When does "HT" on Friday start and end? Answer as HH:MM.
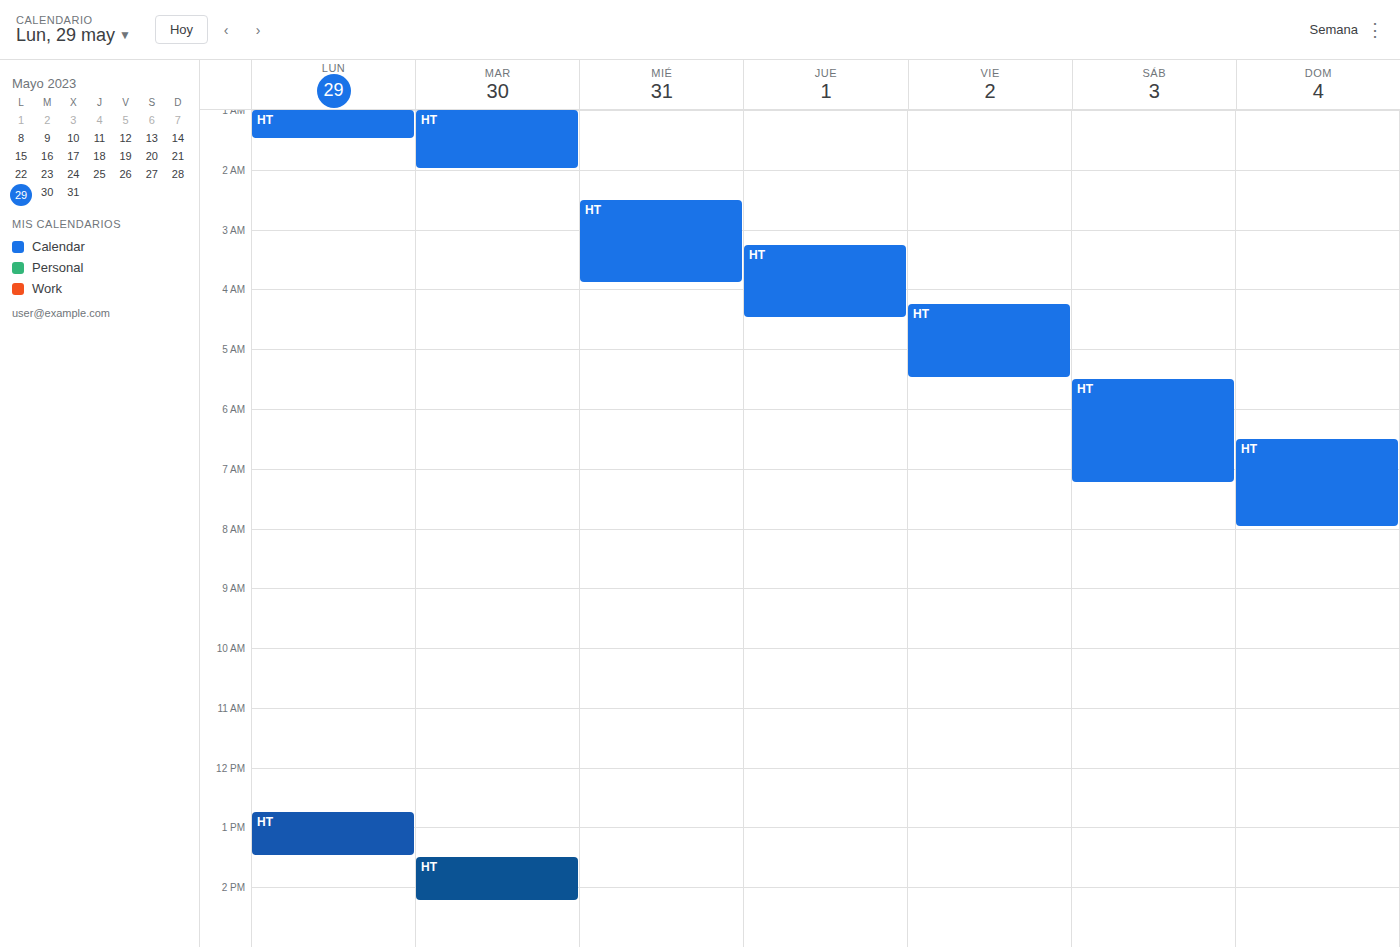
04:15 to 05:30